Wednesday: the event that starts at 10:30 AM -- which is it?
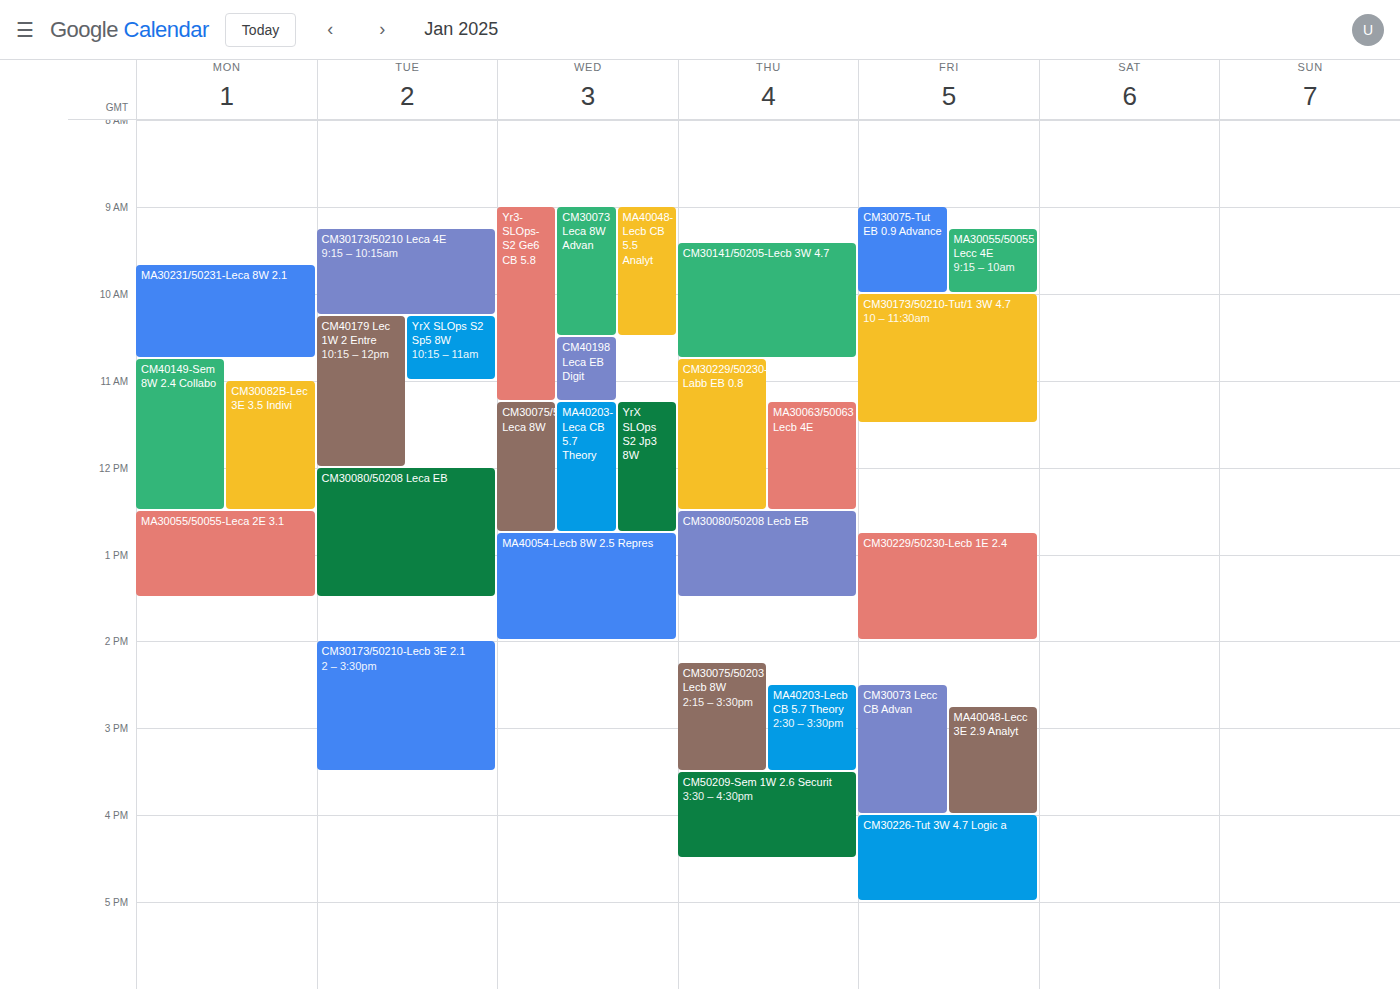
"CM40198 Leca EB Digit"